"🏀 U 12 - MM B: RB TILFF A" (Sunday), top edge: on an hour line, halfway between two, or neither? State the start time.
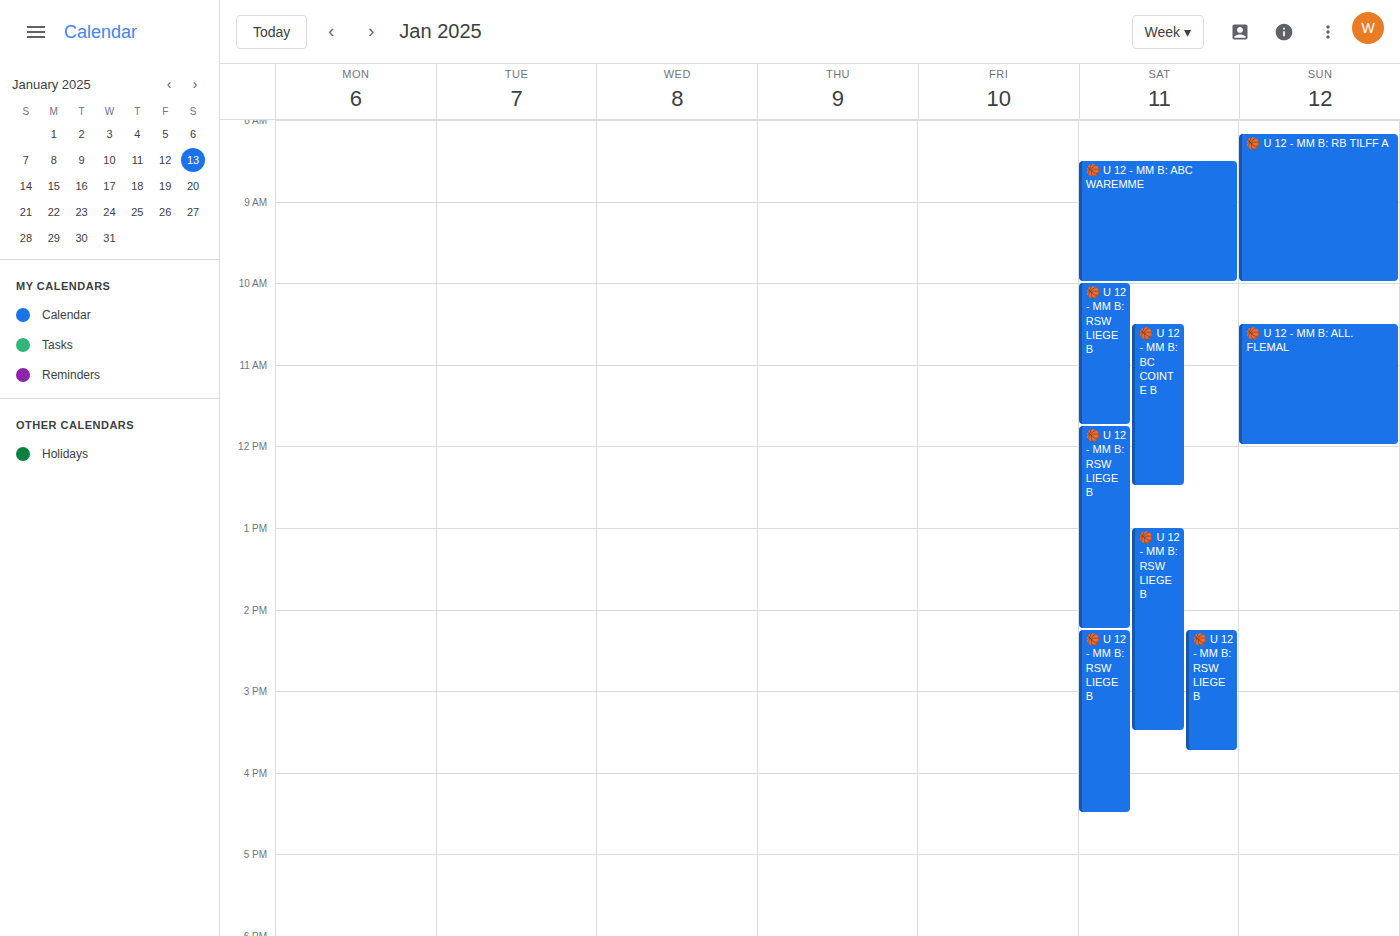
8:10 AM -- neither: 10 minutes below the 8 AM line and 50 minutes above the 9 AM line.